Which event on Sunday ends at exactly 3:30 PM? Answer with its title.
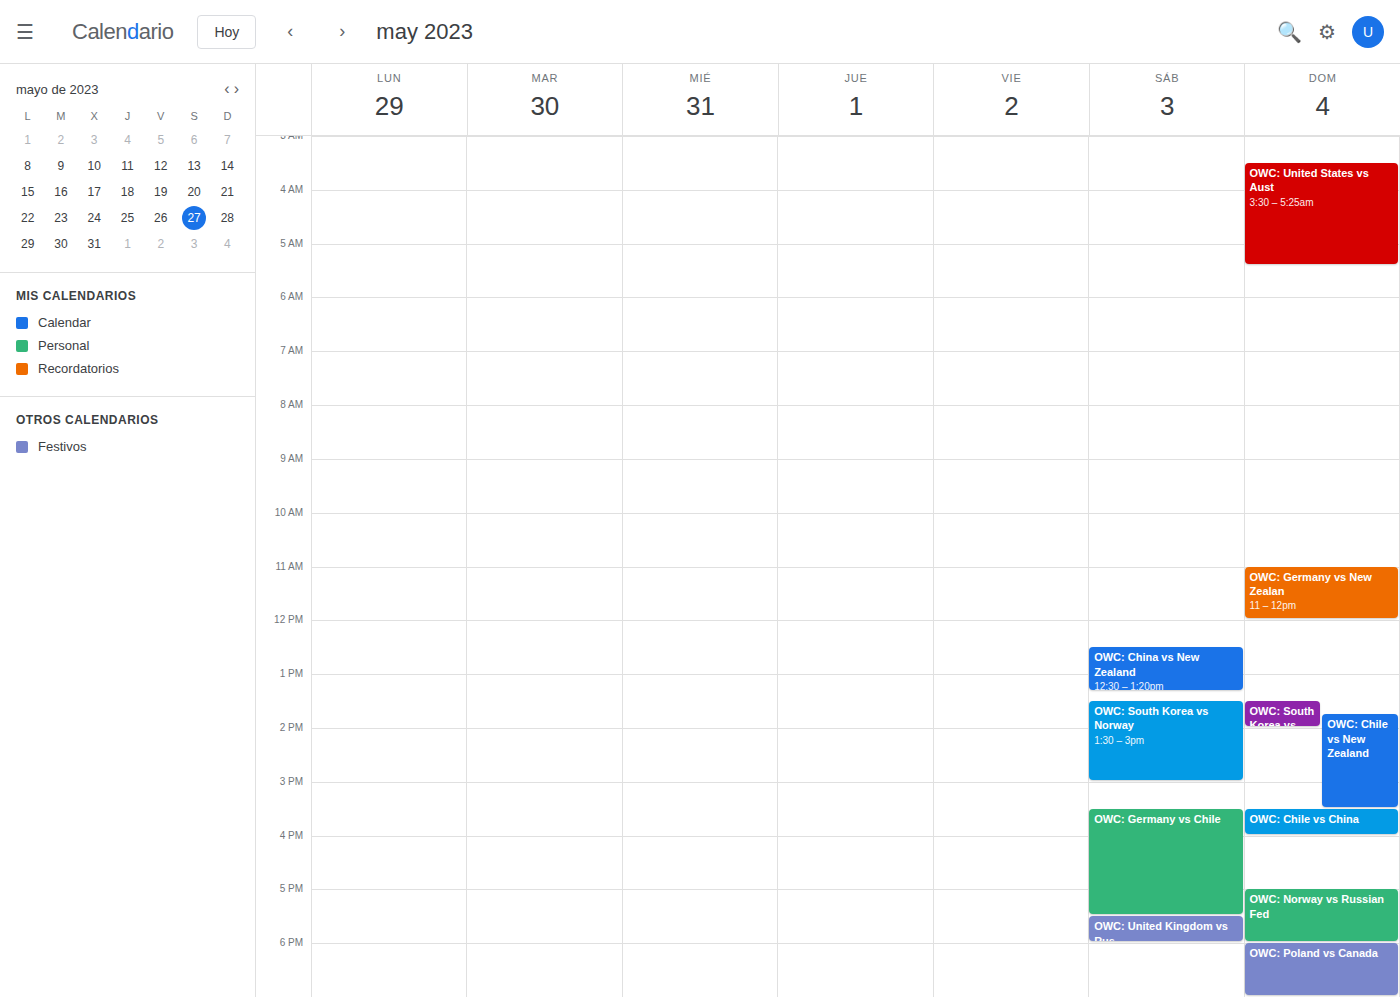
"OWC: Chile vs New Zealand"